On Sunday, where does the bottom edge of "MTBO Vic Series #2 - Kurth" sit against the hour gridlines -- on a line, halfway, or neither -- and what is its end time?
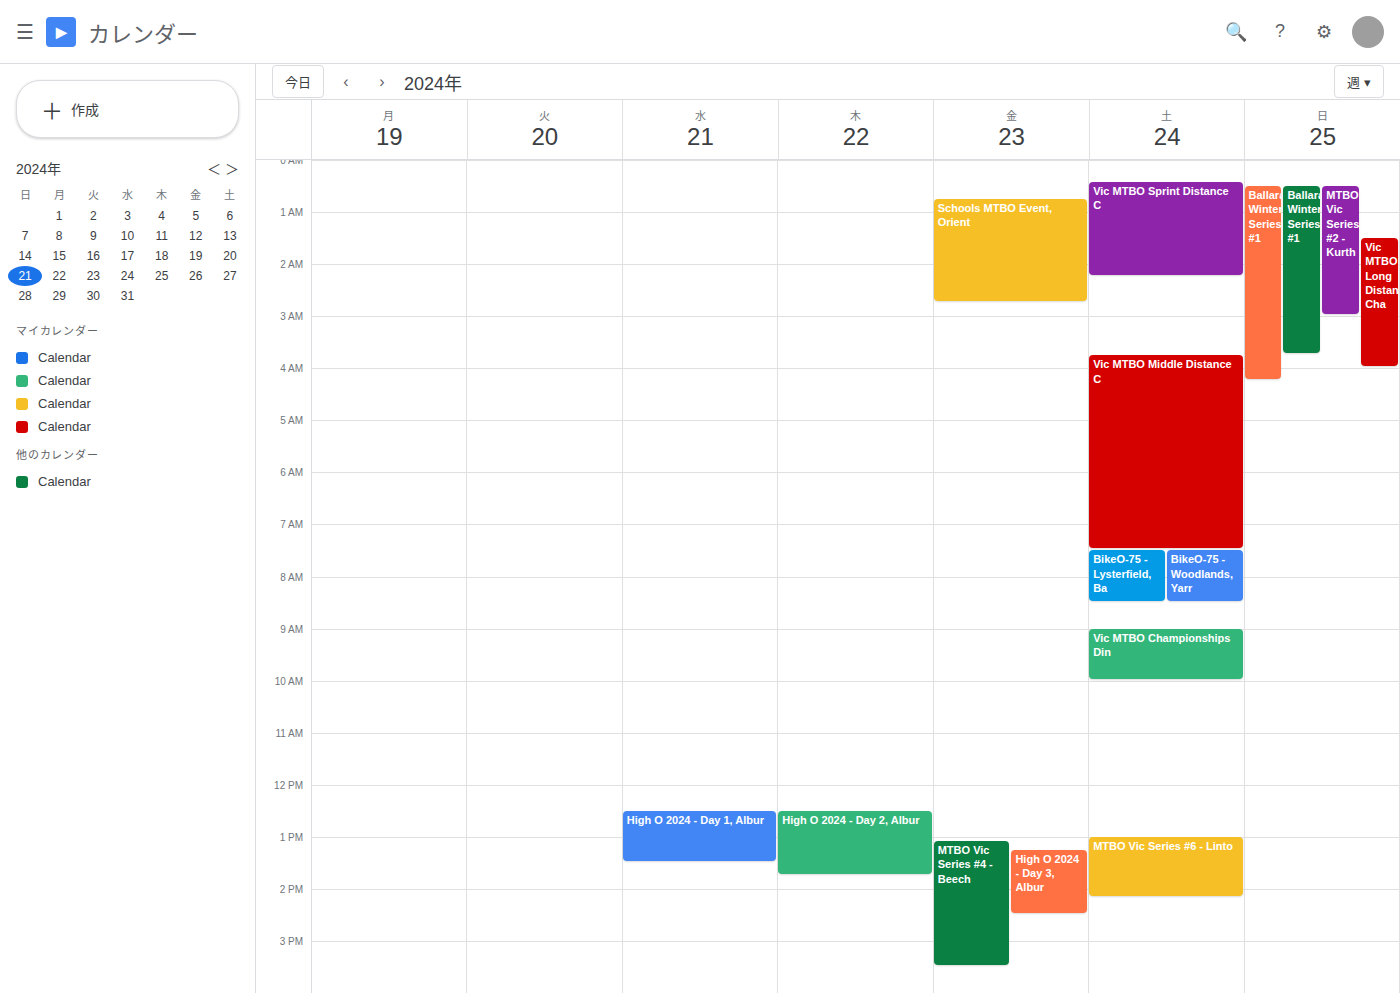
3:00 AM -- exactly on the 3 AM line.